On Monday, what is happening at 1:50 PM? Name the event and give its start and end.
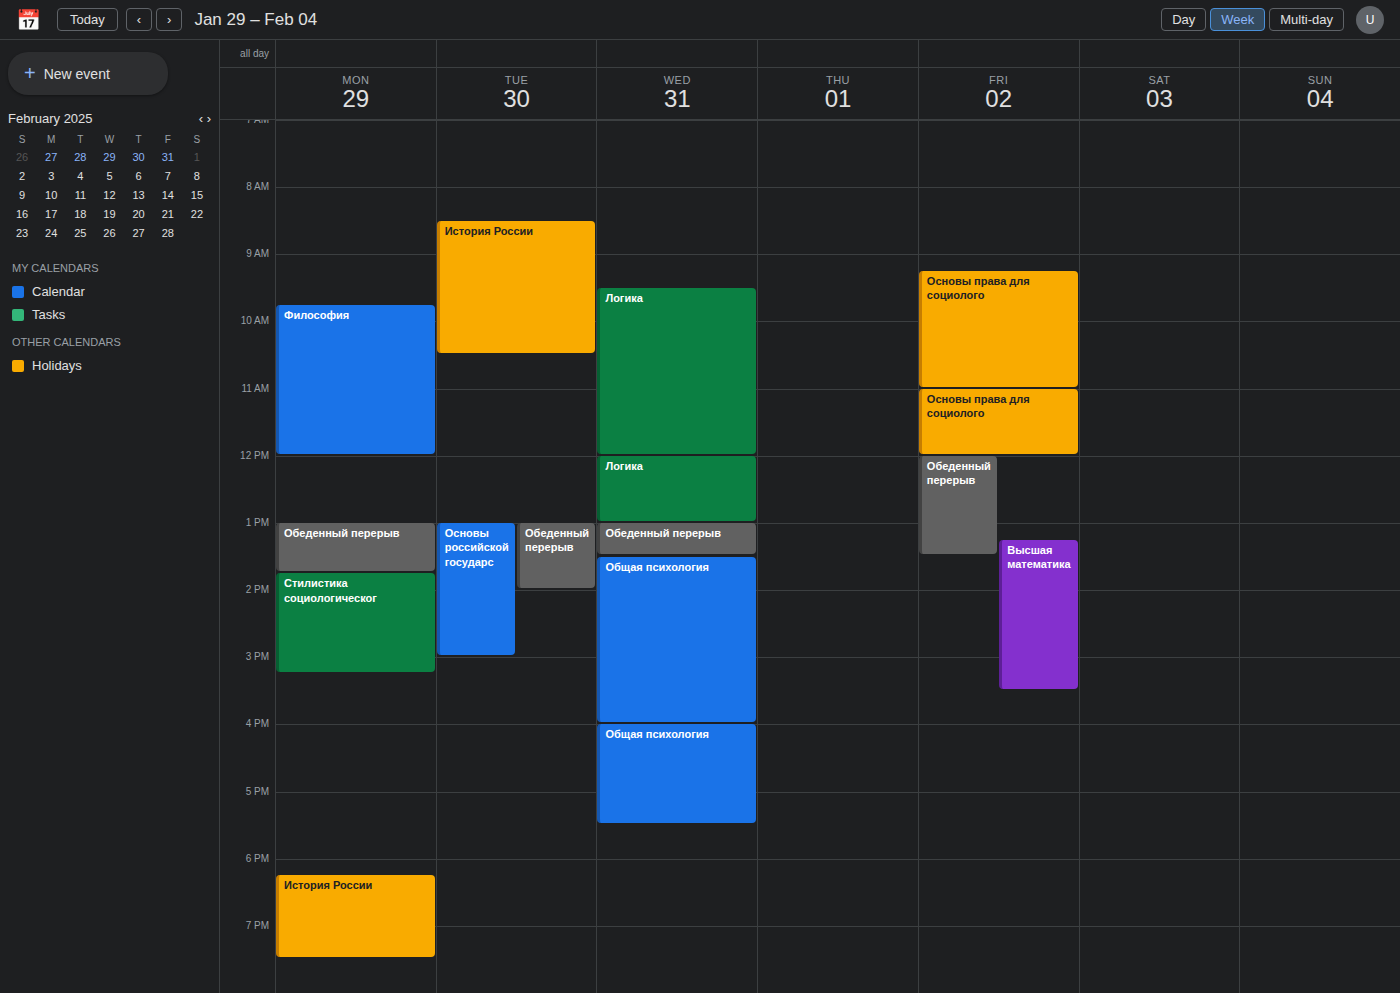
"Стилистика социологическог", 1:45 PM to 3:15 PM